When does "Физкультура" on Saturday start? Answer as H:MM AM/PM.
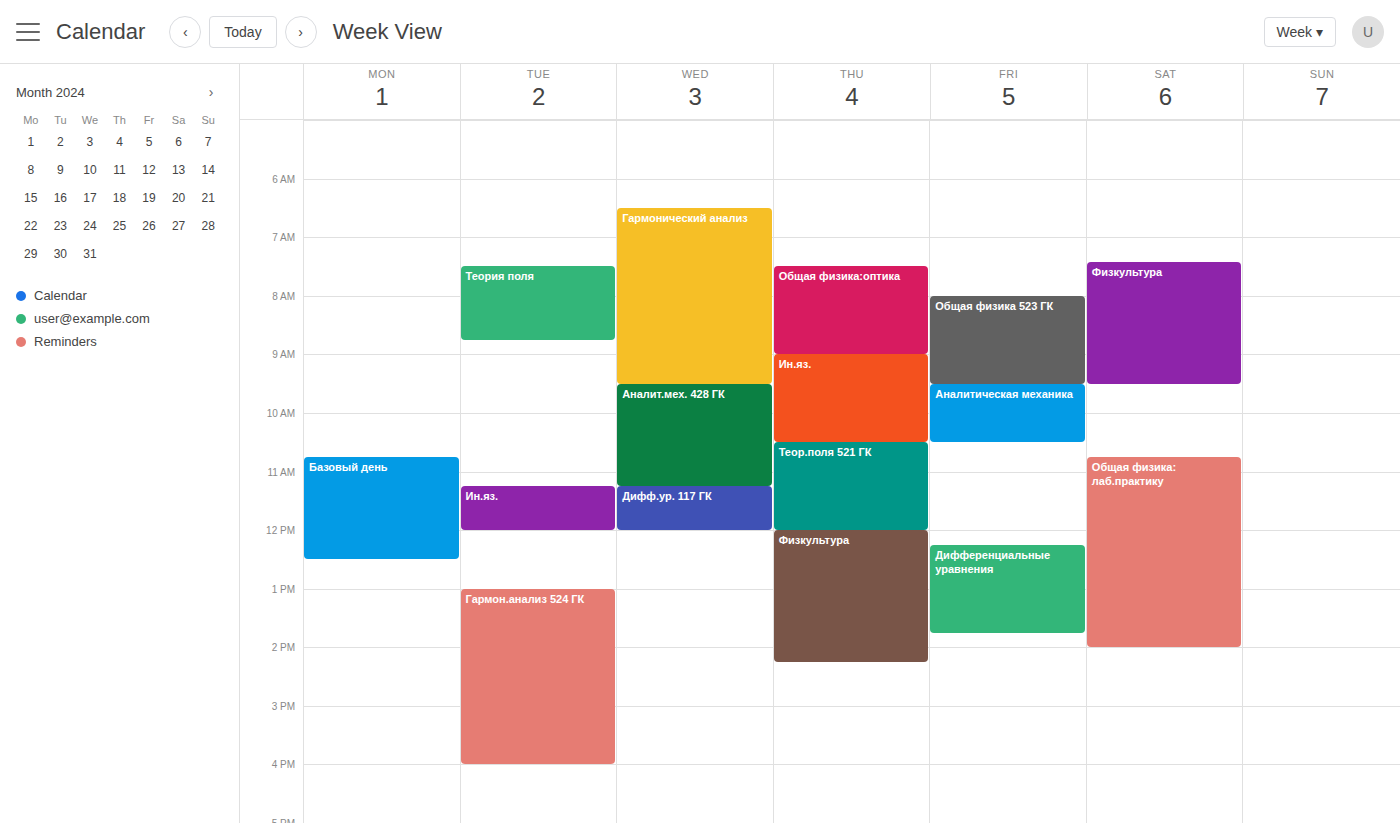
7:25 AM